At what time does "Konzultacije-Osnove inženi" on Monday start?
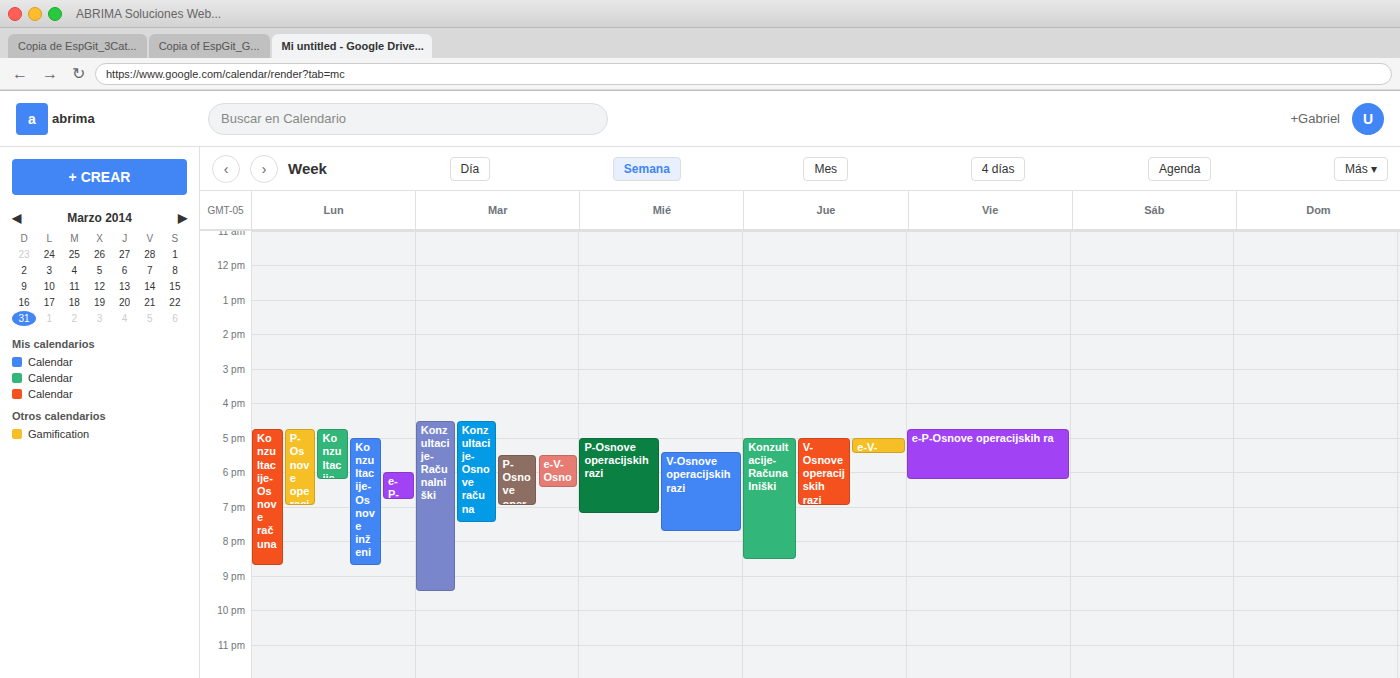
5:00 PM